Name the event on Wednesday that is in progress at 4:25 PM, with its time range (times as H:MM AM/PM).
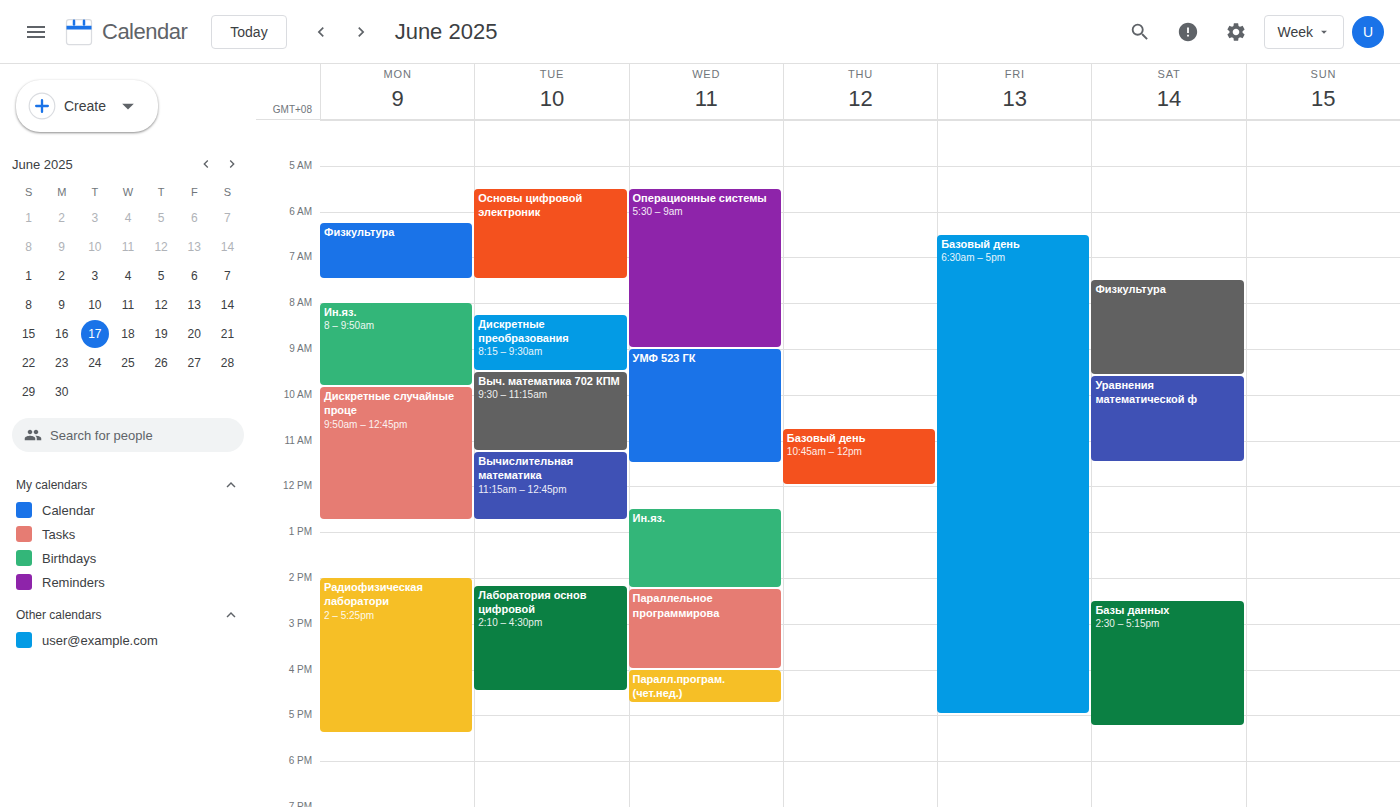
"Паралл.програм. (чет.нед.)", 4:00 PM to 4:45 PM